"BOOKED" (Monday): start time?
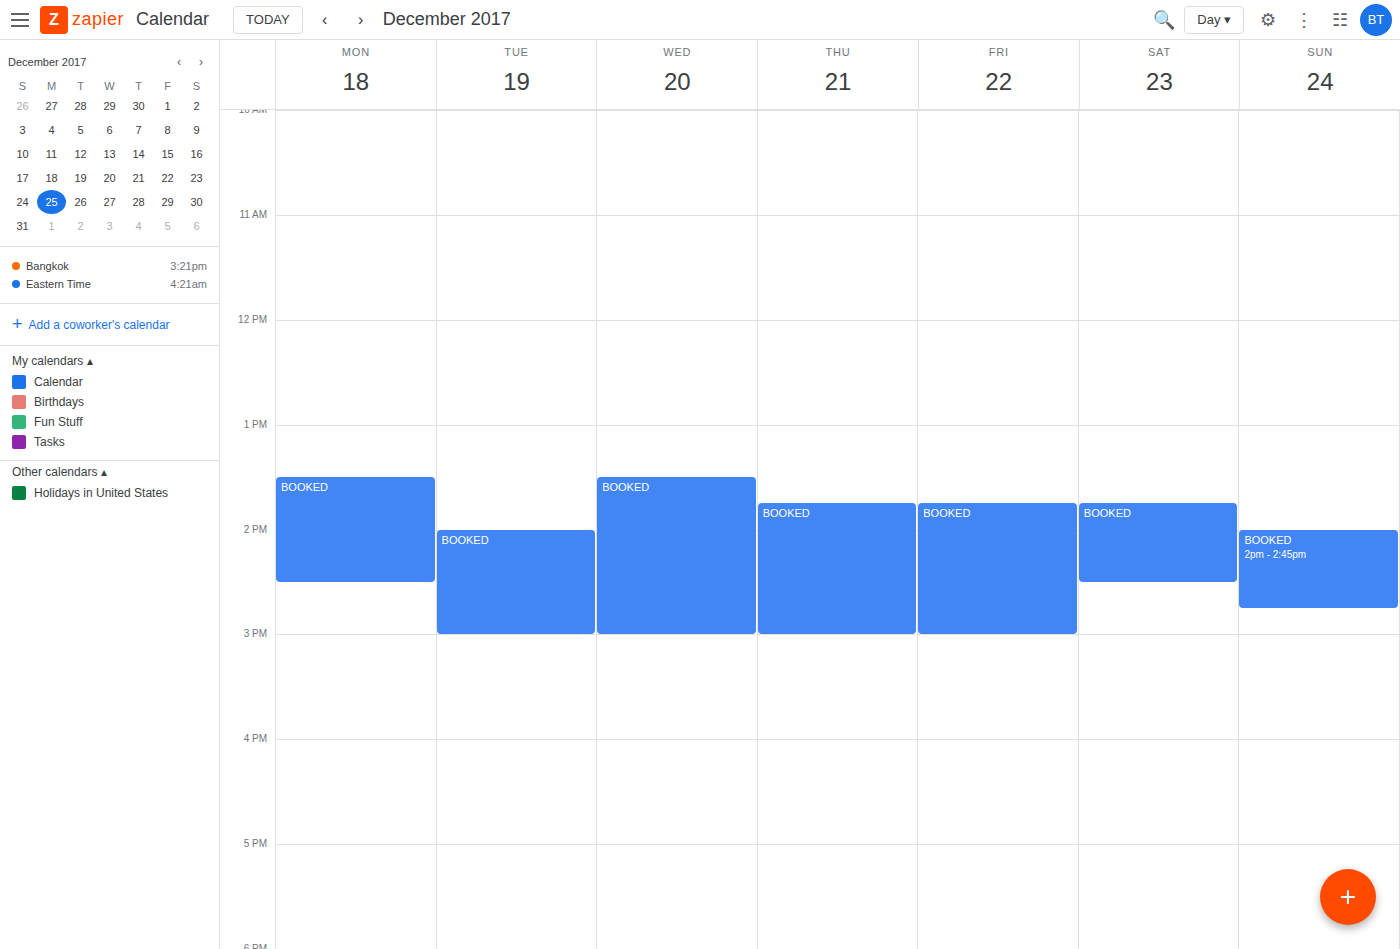
1:30 PM